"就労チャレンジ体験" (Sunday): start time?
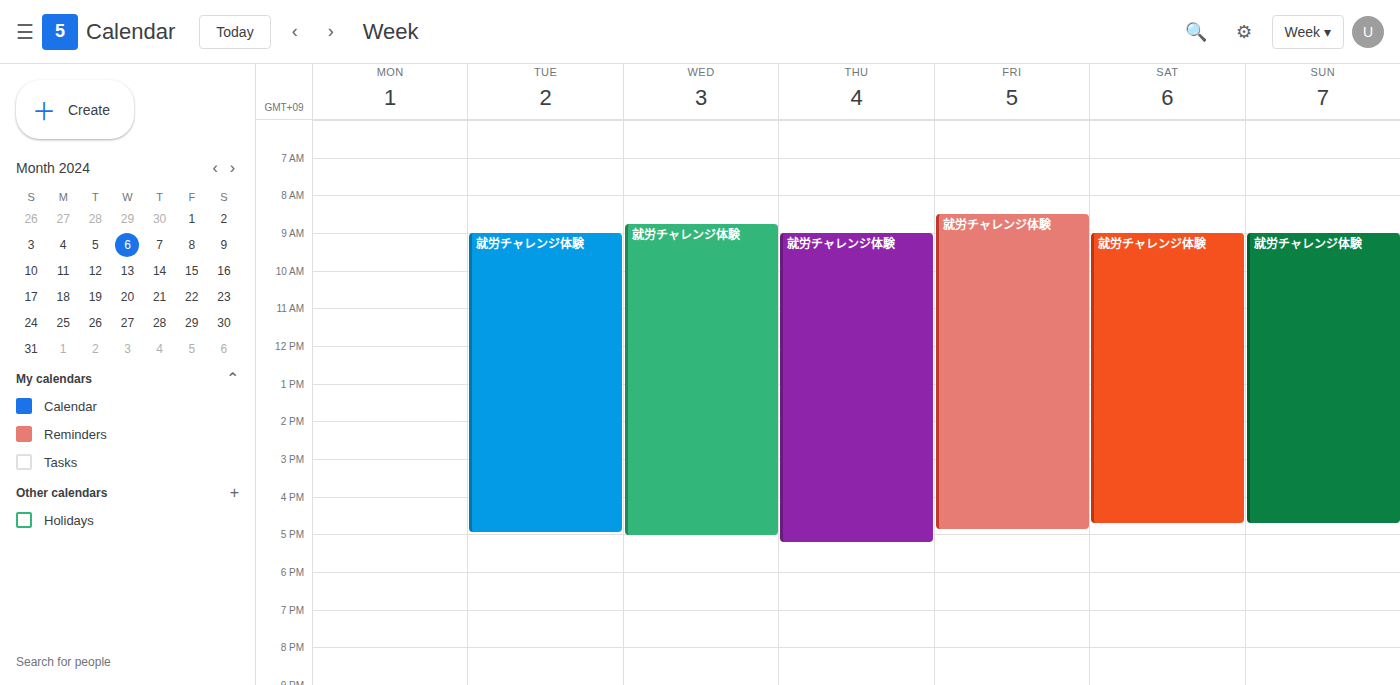
09:00